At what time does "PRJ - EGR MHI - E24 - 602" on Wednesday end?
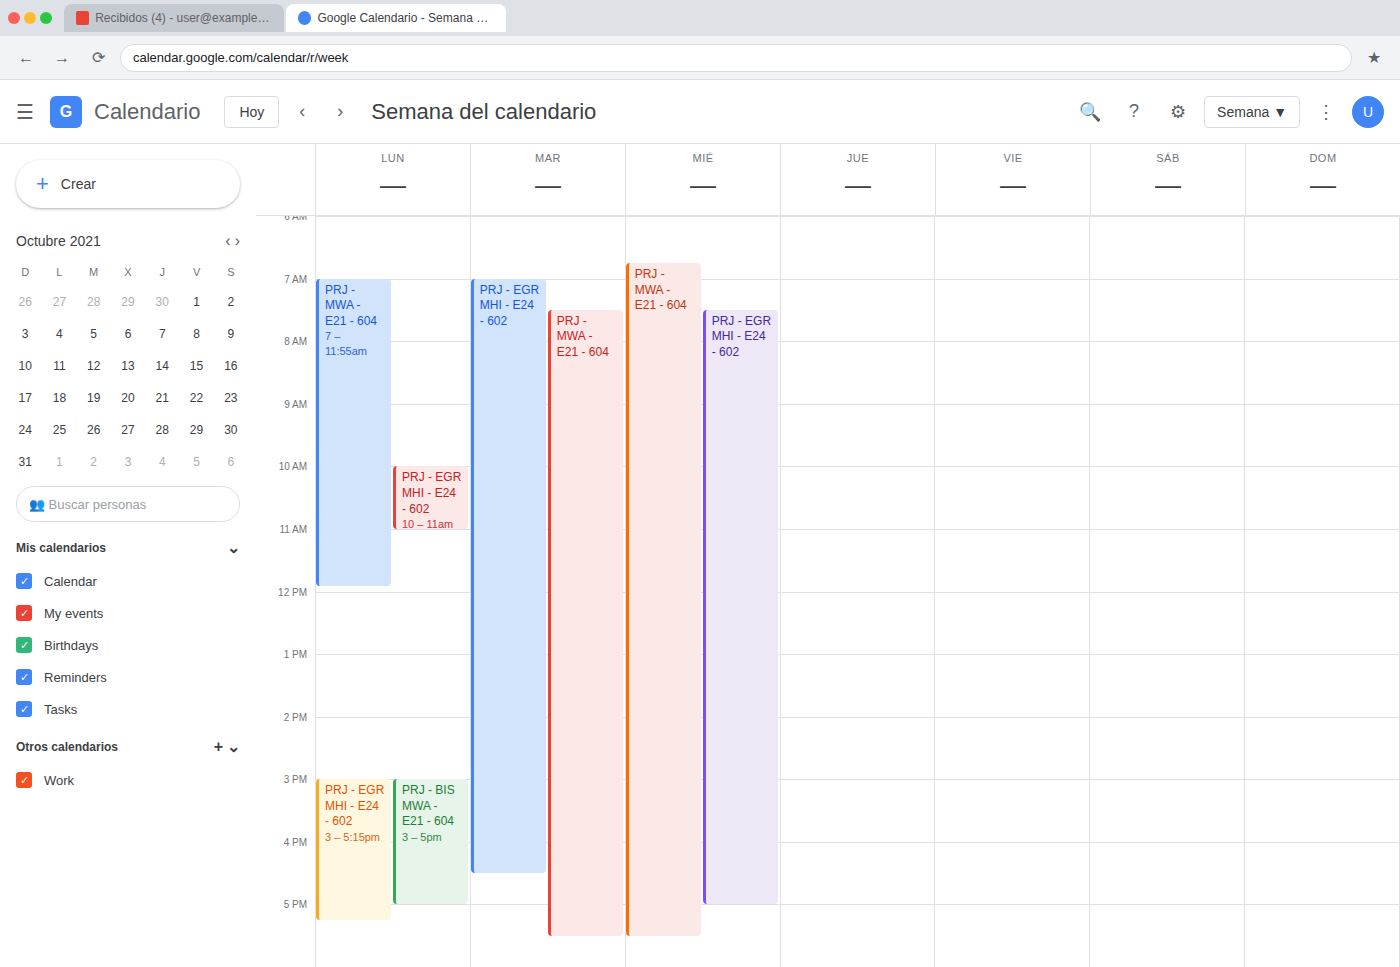
5:00 PM